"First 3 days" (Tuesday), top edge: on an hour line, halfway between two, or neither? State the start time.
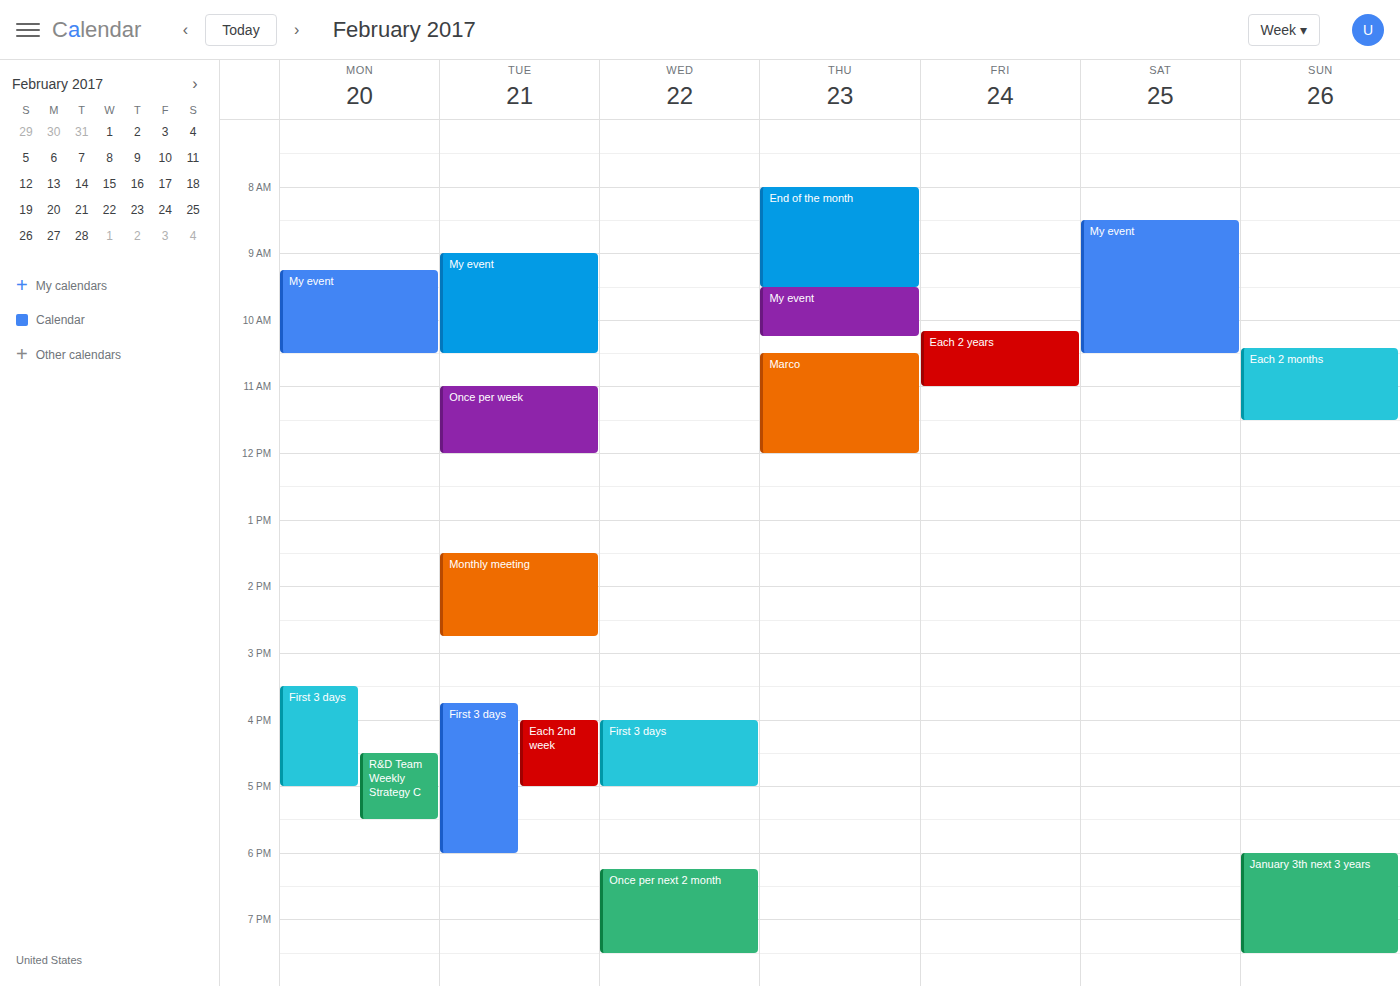
3:45 PM -- neither: three quarters of the way from the 3 PM line to the 4 PM line.